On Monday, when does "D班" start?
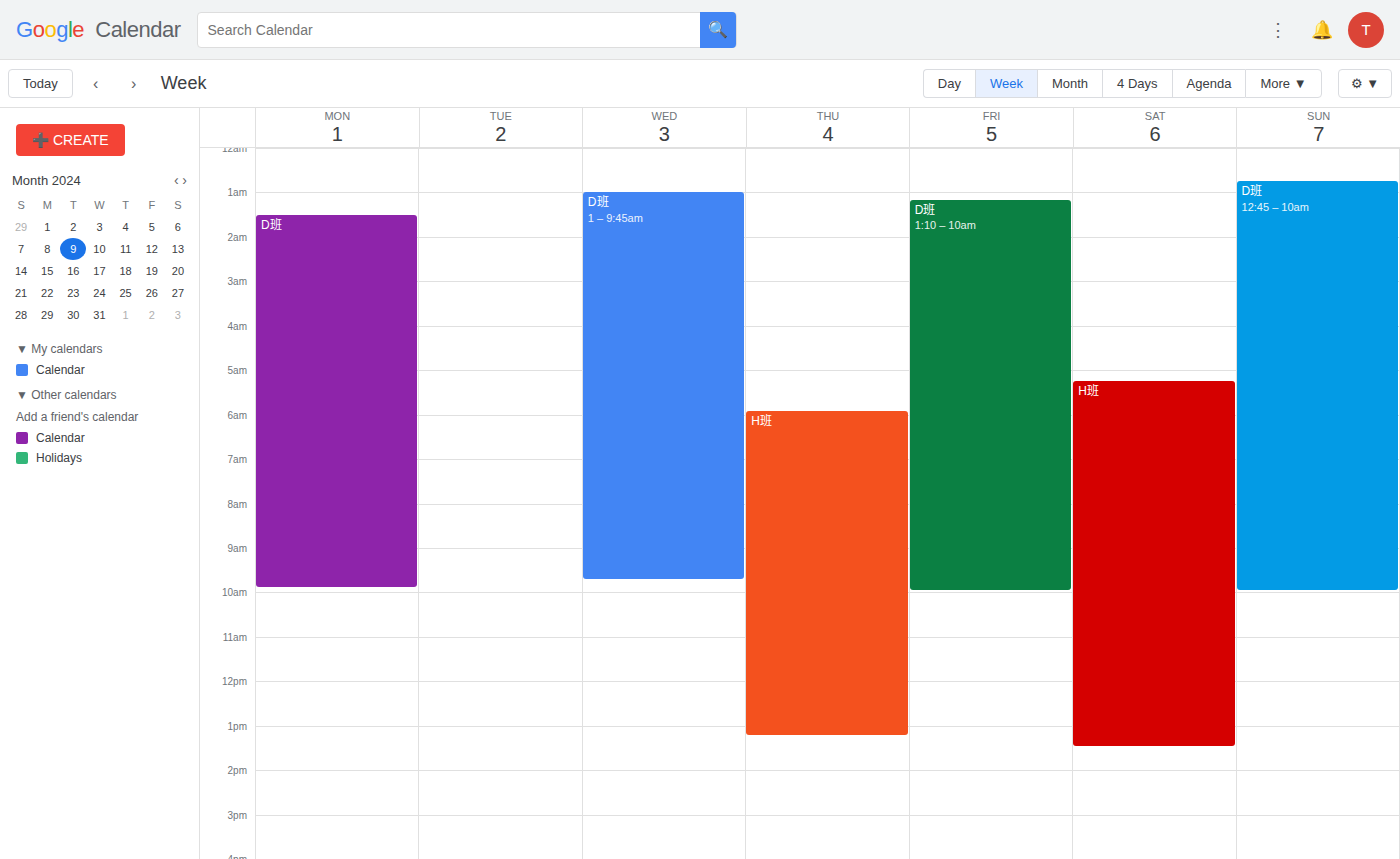
1:30 AM